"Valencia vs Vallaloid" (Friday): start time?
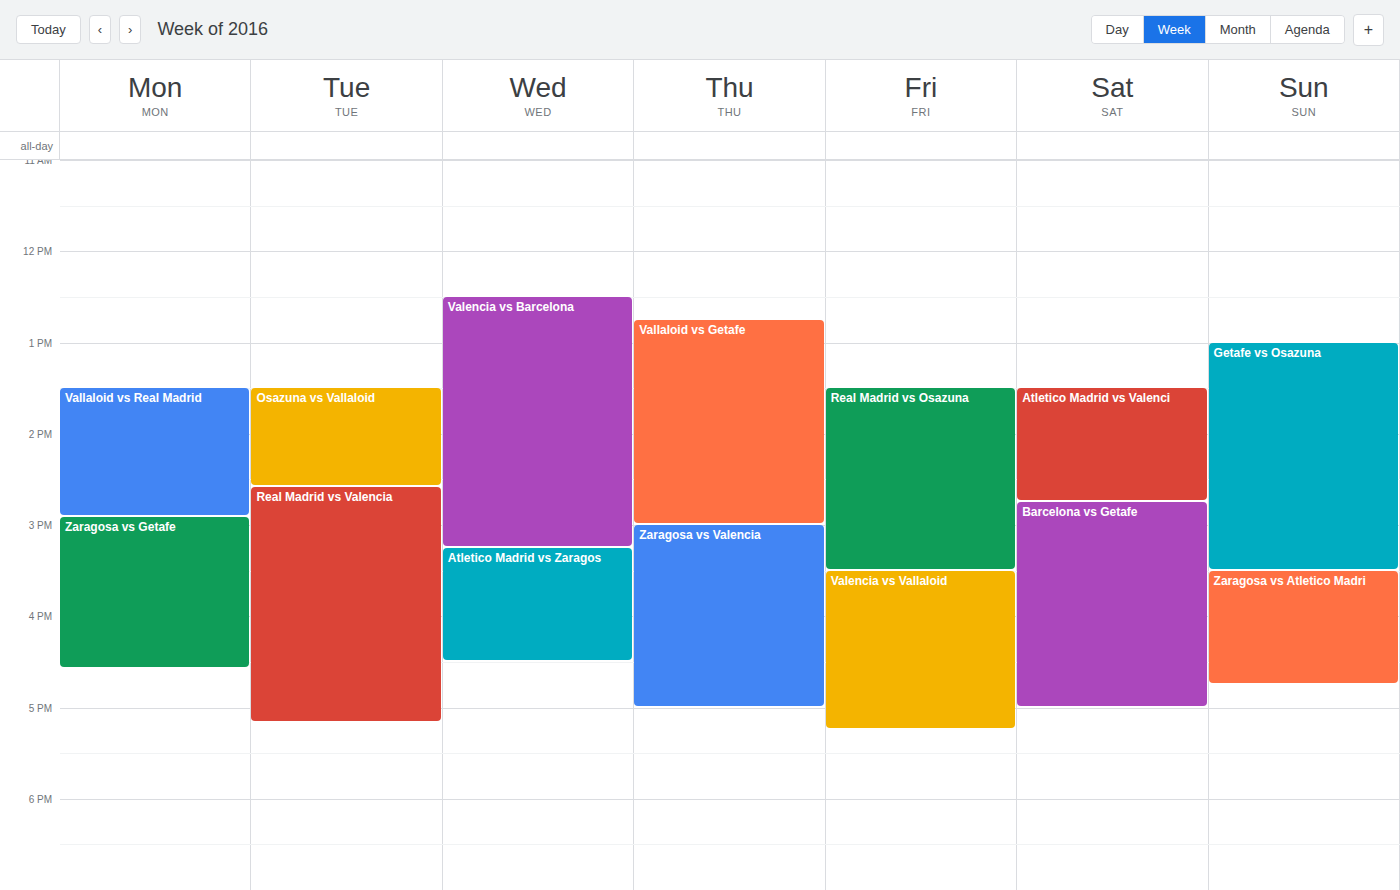
3:30 PM